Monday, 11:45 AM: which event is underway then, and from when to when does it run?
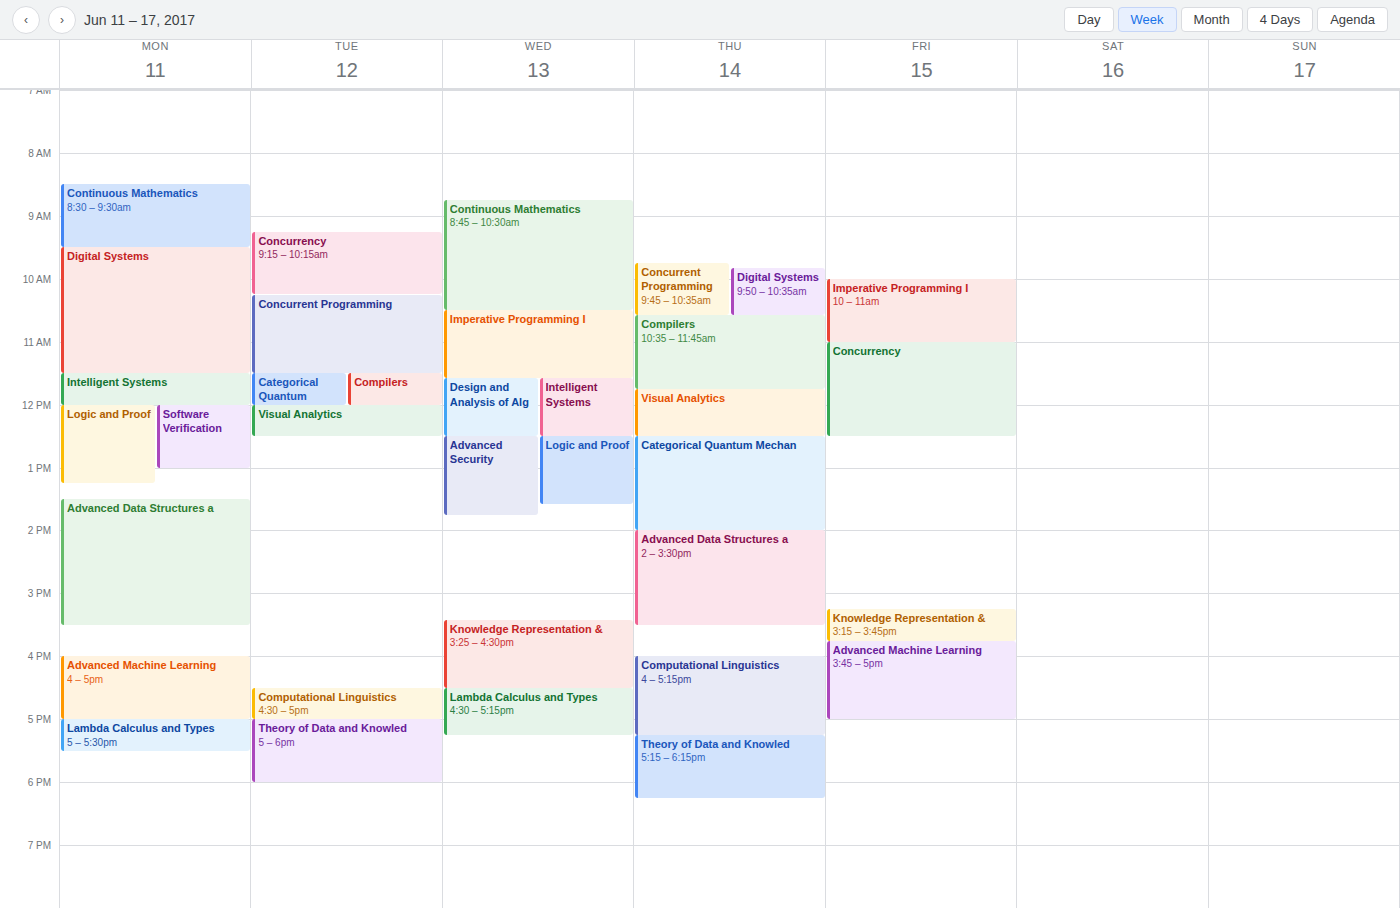
"Intelligent Systems", 11:30 AM to 12:00 PM